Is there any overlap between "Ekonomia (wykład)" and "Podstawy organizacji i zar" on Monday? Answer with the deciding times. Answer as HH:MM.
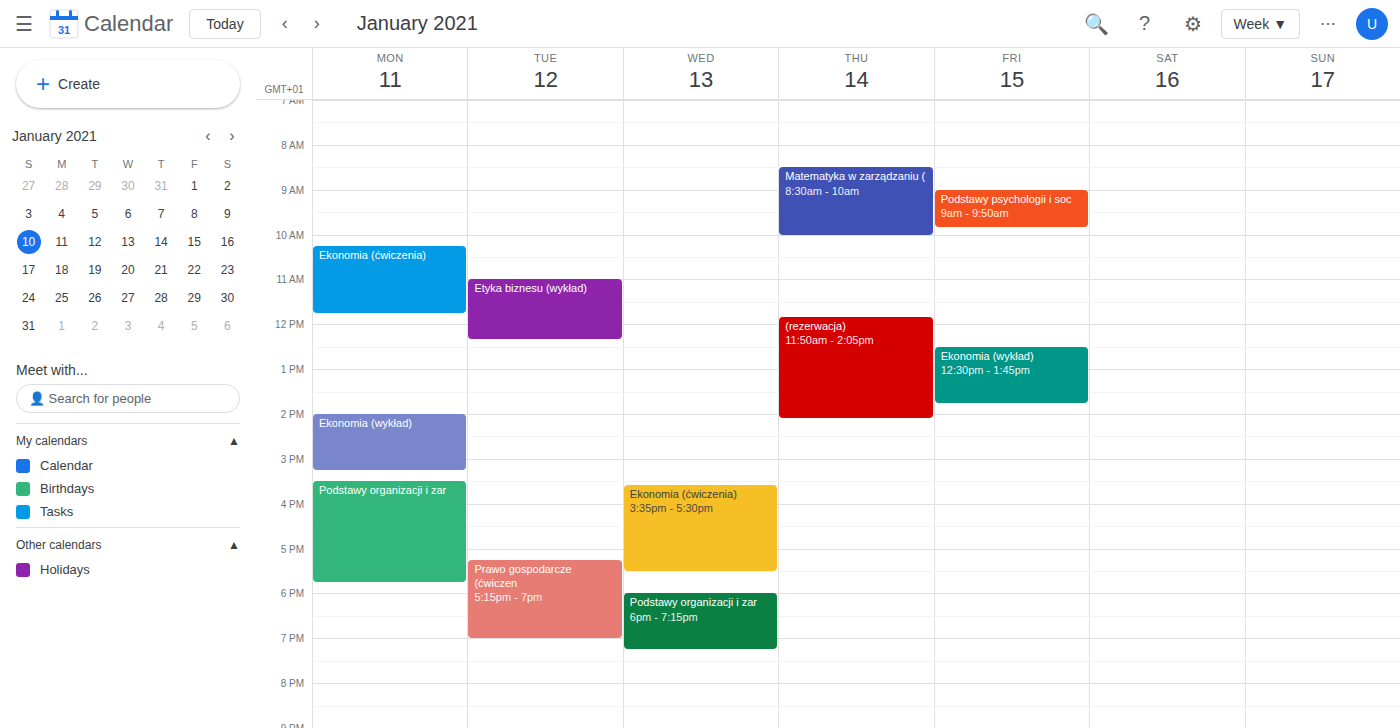
"Ekonomia (wykład)" ends at 15:15 and "Podstawy organizacji i zar" starts at 15:30 -- no overlap.